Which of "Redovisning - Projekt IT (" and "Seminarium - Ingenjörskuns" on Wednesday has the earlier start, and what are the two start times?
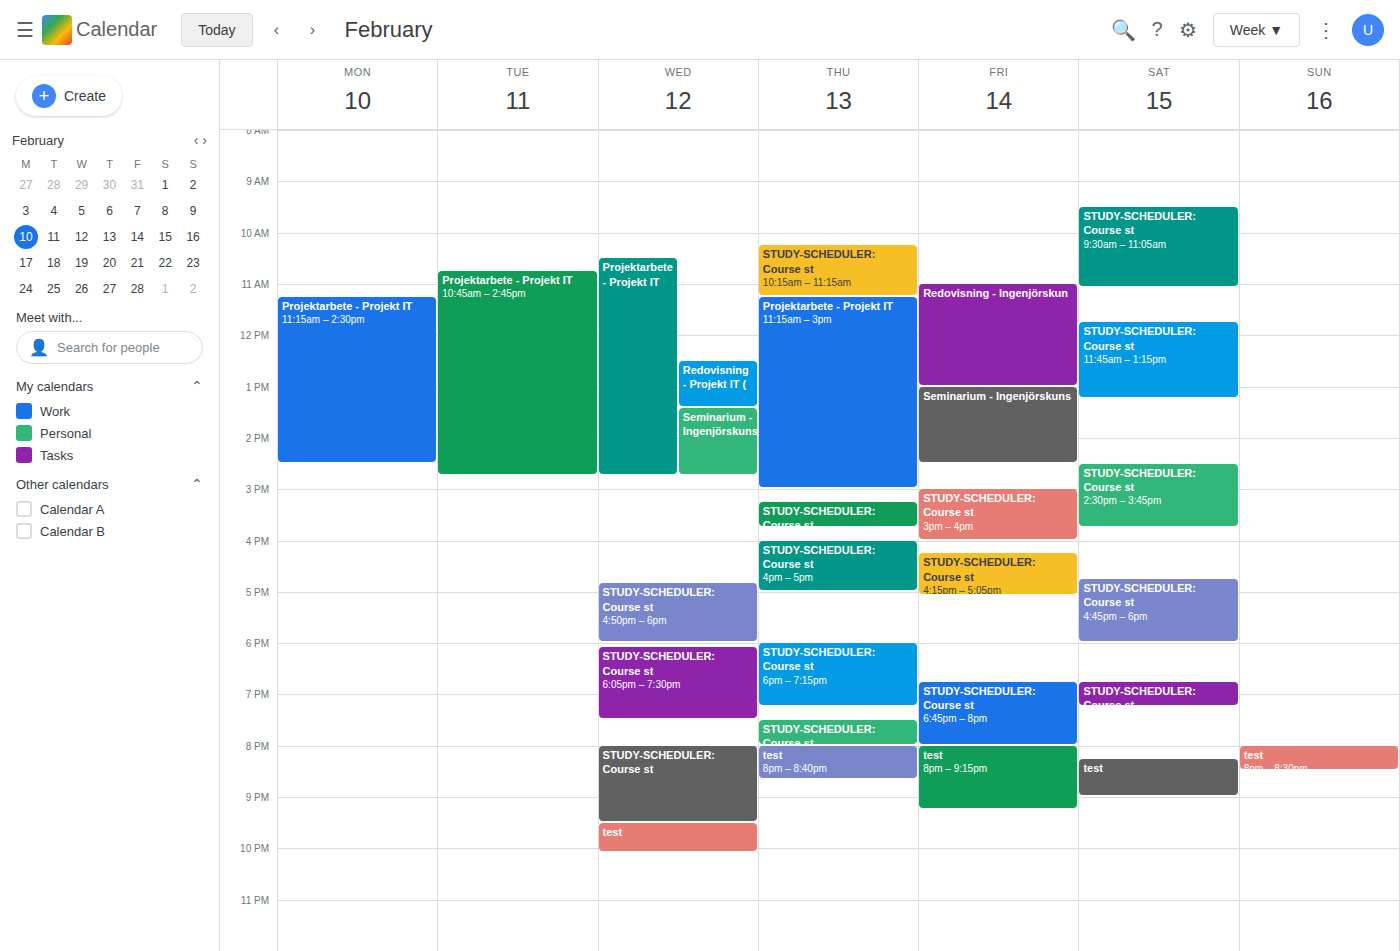
"Redovisning - Projekt IT (" 12:30 PM; "Seminarium - Ingenjörskuns" 1:25 PM.